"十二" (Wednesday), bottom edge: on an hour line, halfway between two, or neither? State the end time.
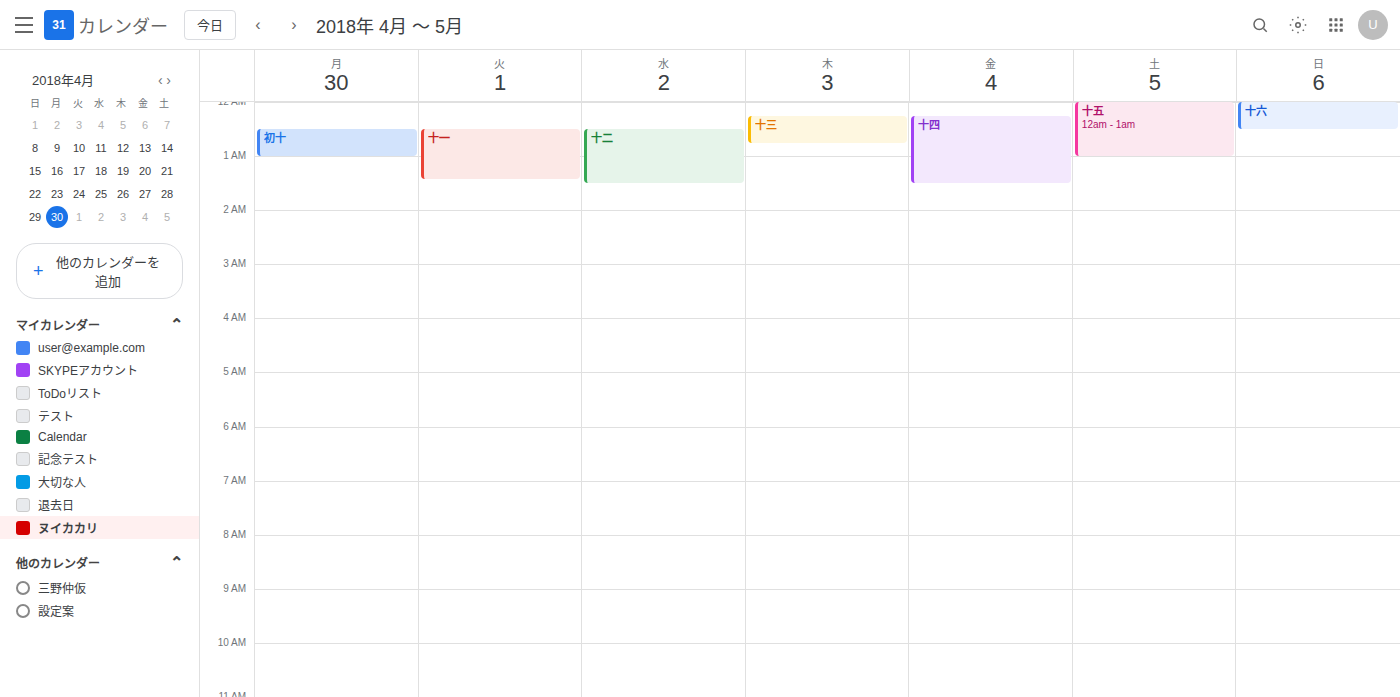
1:30 AM -- halfway between the 1 AM and 2 AM lines.